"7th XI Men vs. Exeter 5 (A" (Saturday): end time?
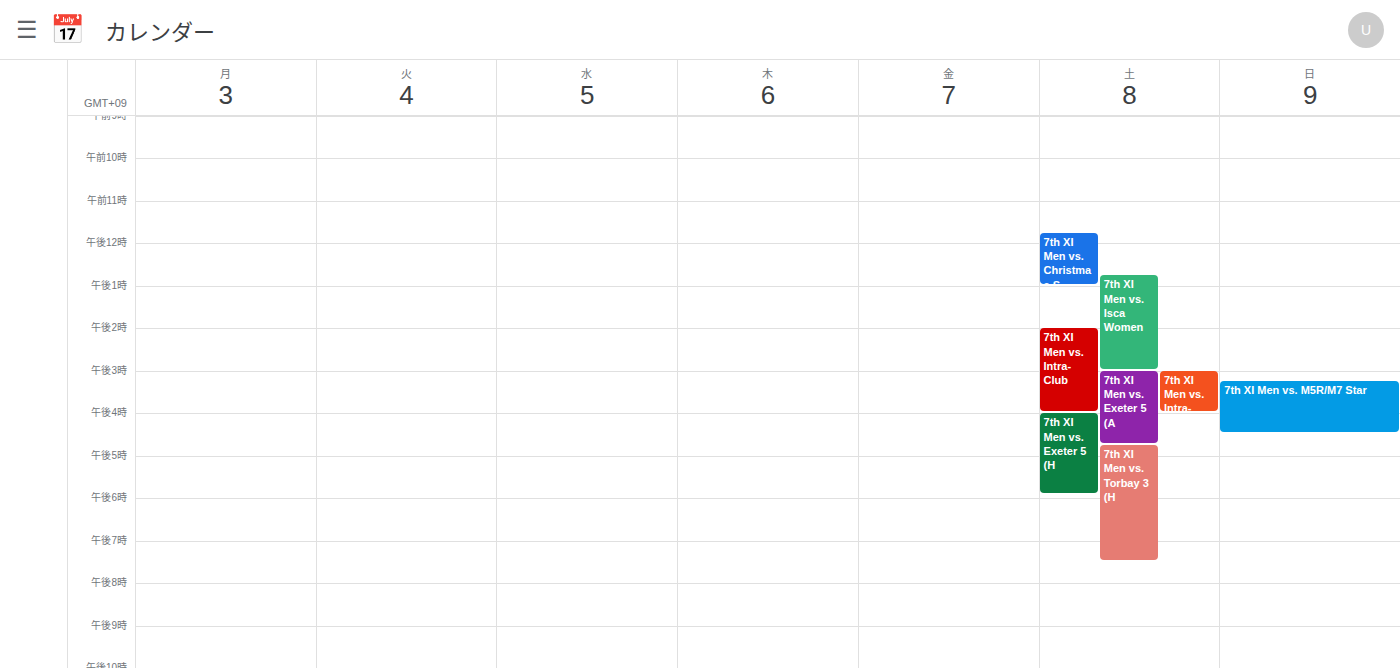
4:45 PM